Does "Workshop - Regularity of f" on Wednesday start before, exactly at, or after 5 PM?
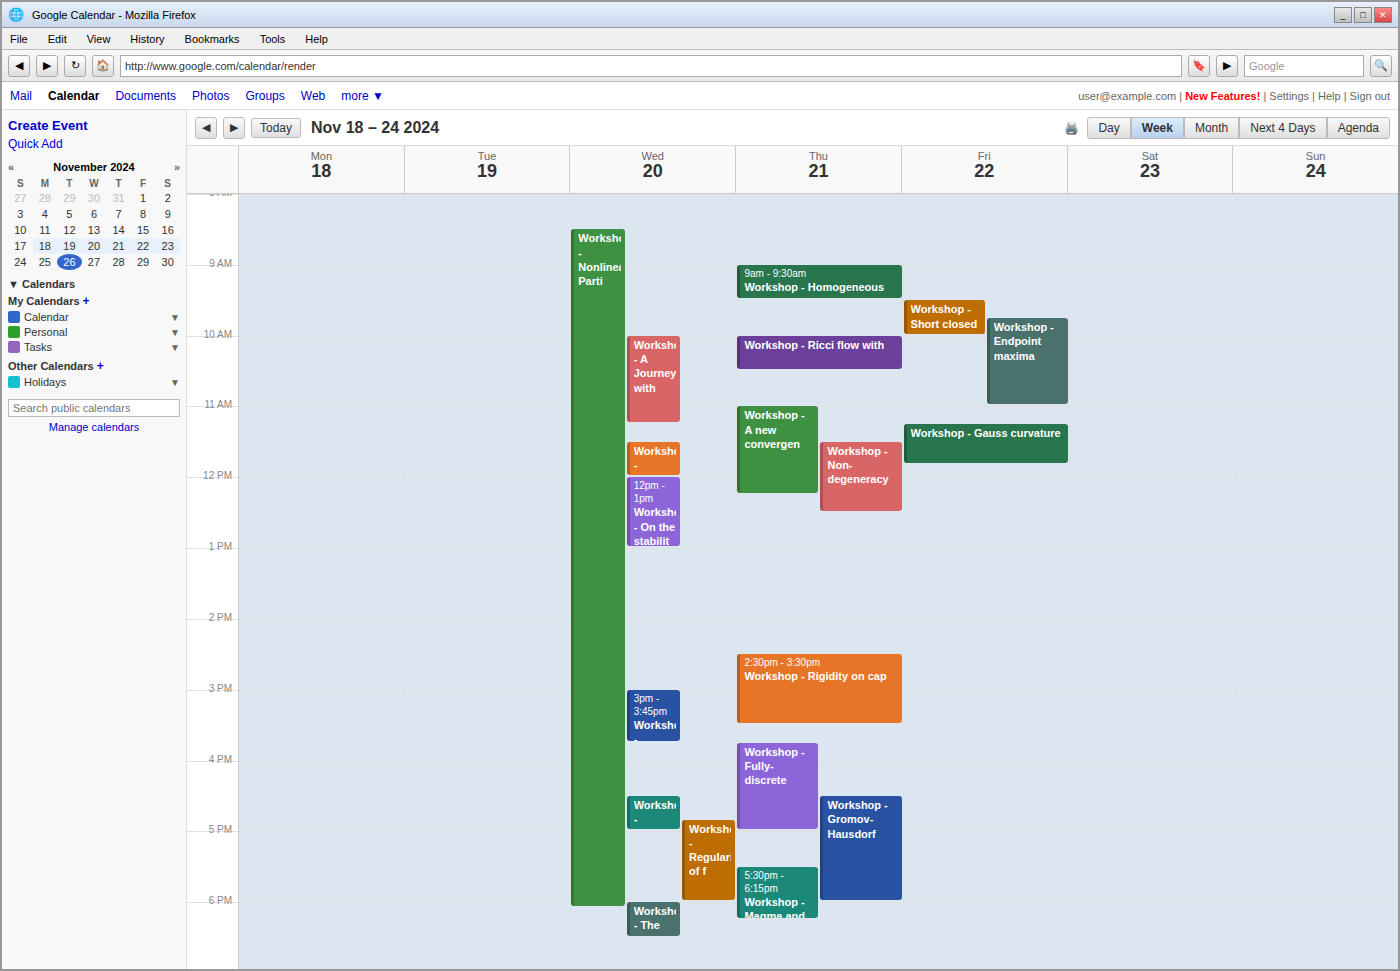
4:50 PM -- before 5 PM, 10 minutes above the 5 PM line.